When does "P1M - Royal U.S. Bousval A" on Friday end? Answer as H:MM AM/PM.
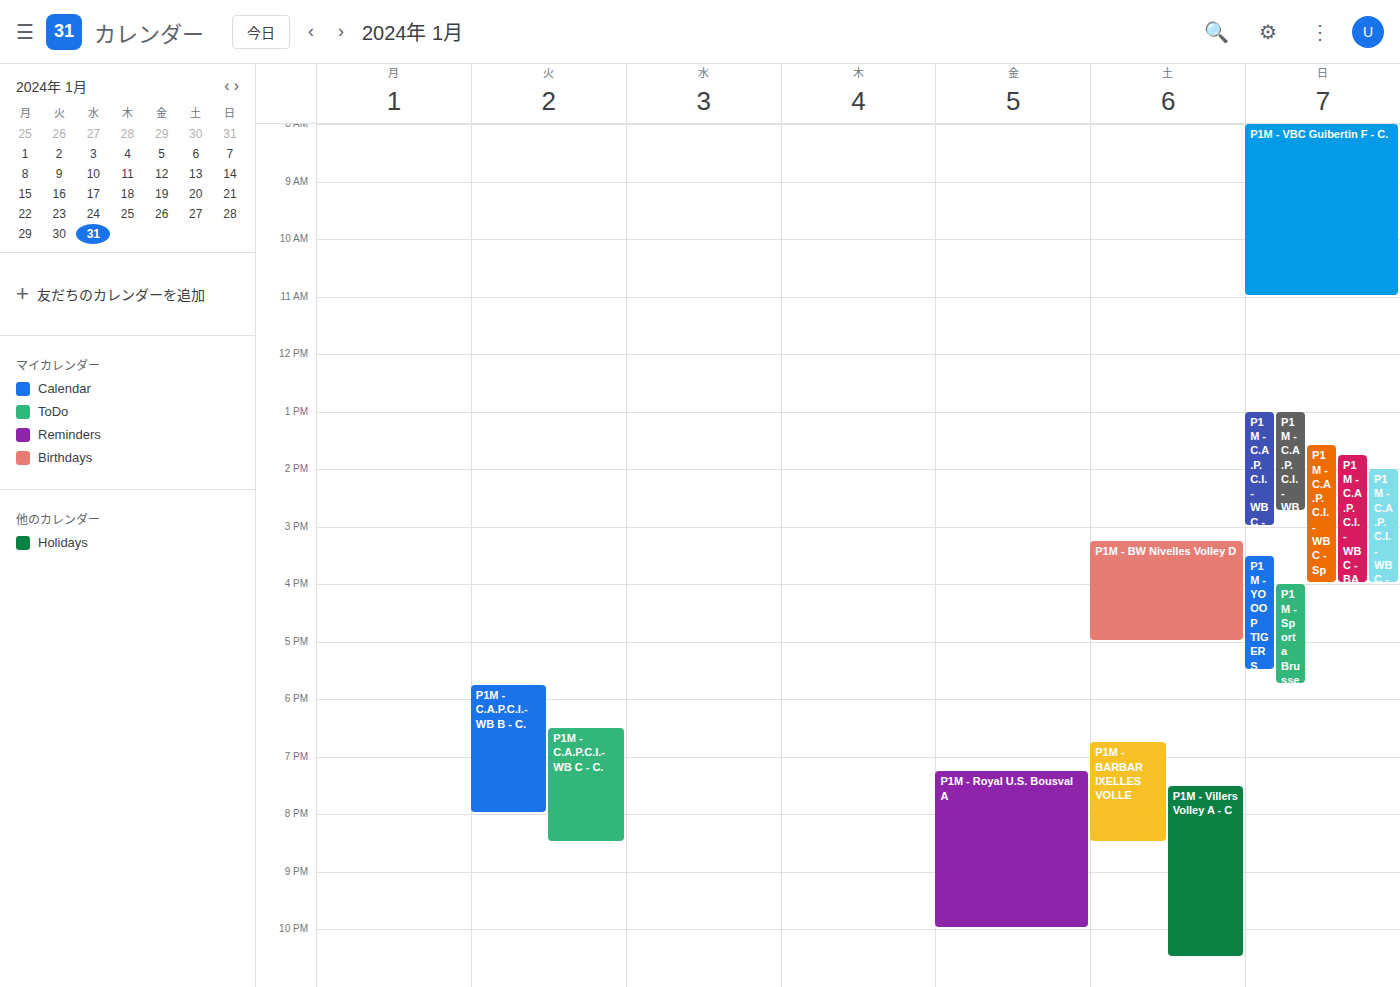
10:00 PM